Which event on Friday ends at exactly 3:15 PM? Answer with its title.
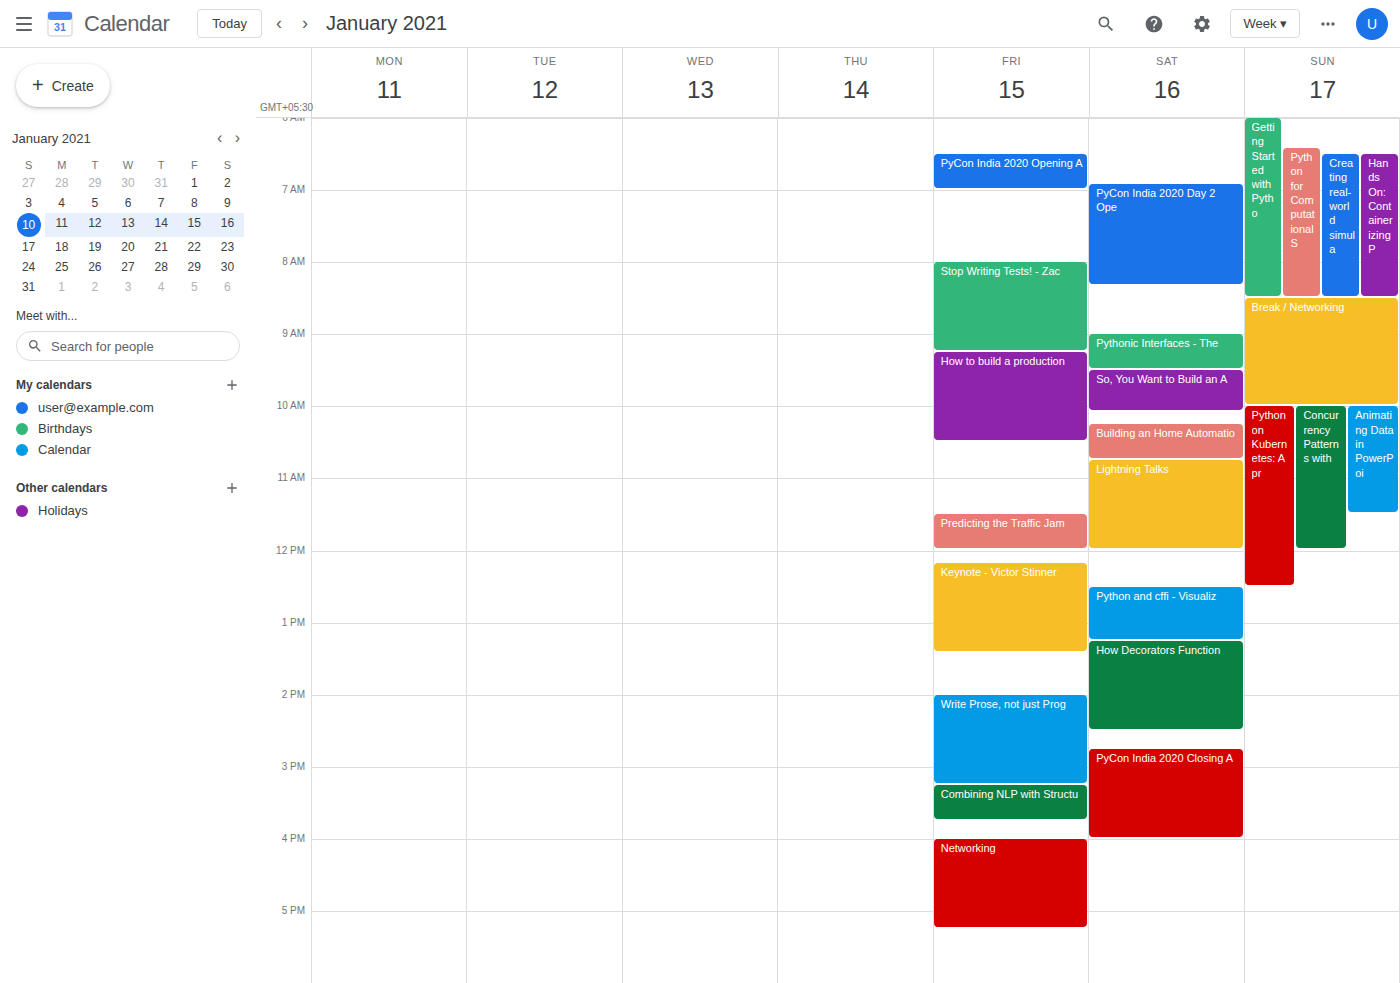
"Write Prose, not just Prog"